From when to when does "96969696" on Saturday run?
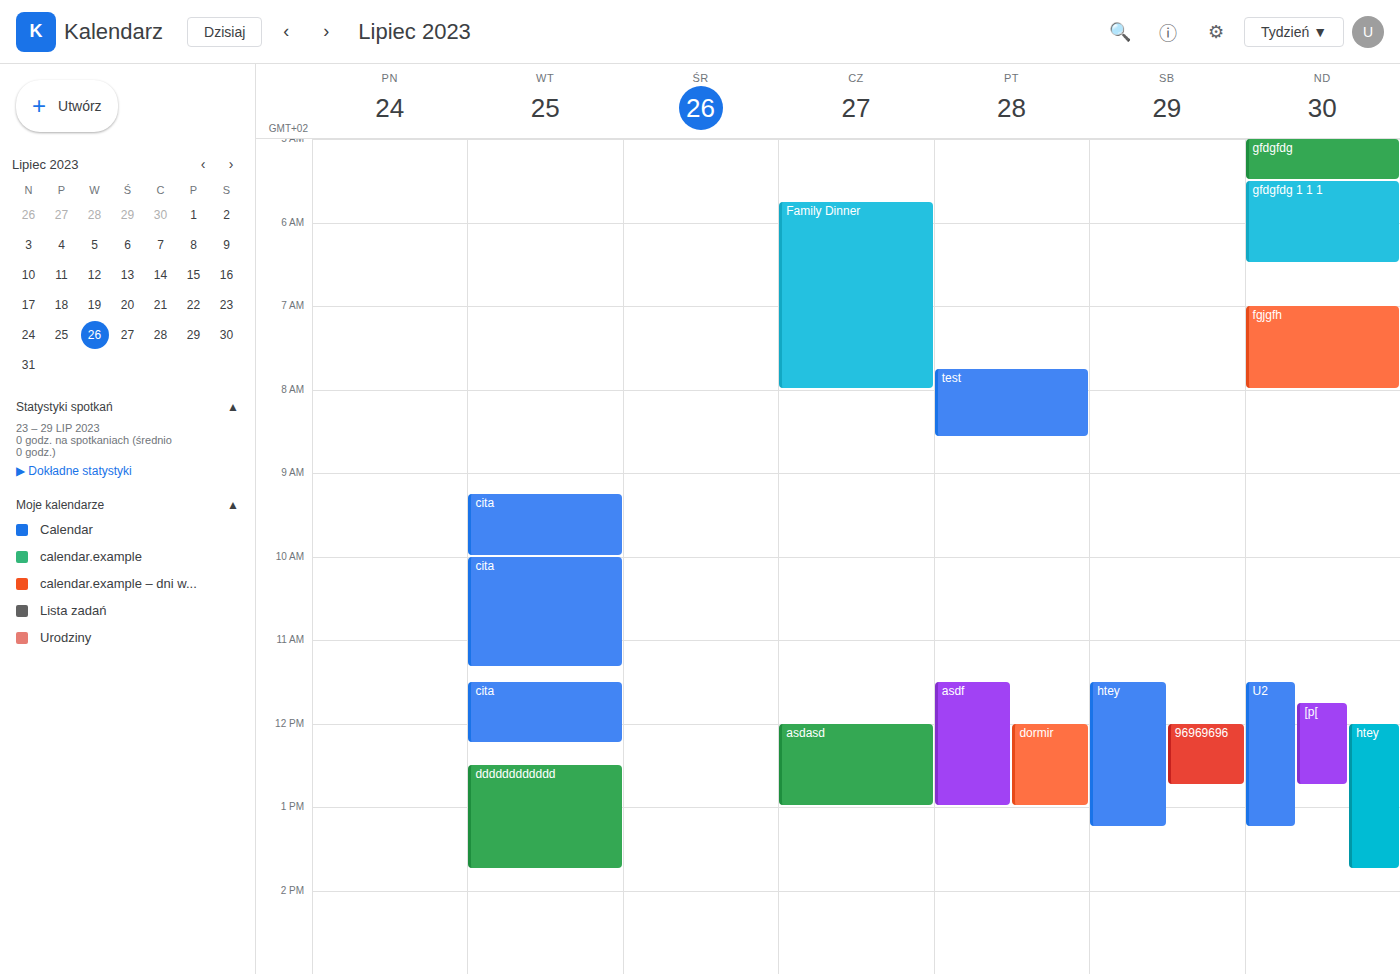
12:00 PM to 12:45 PM